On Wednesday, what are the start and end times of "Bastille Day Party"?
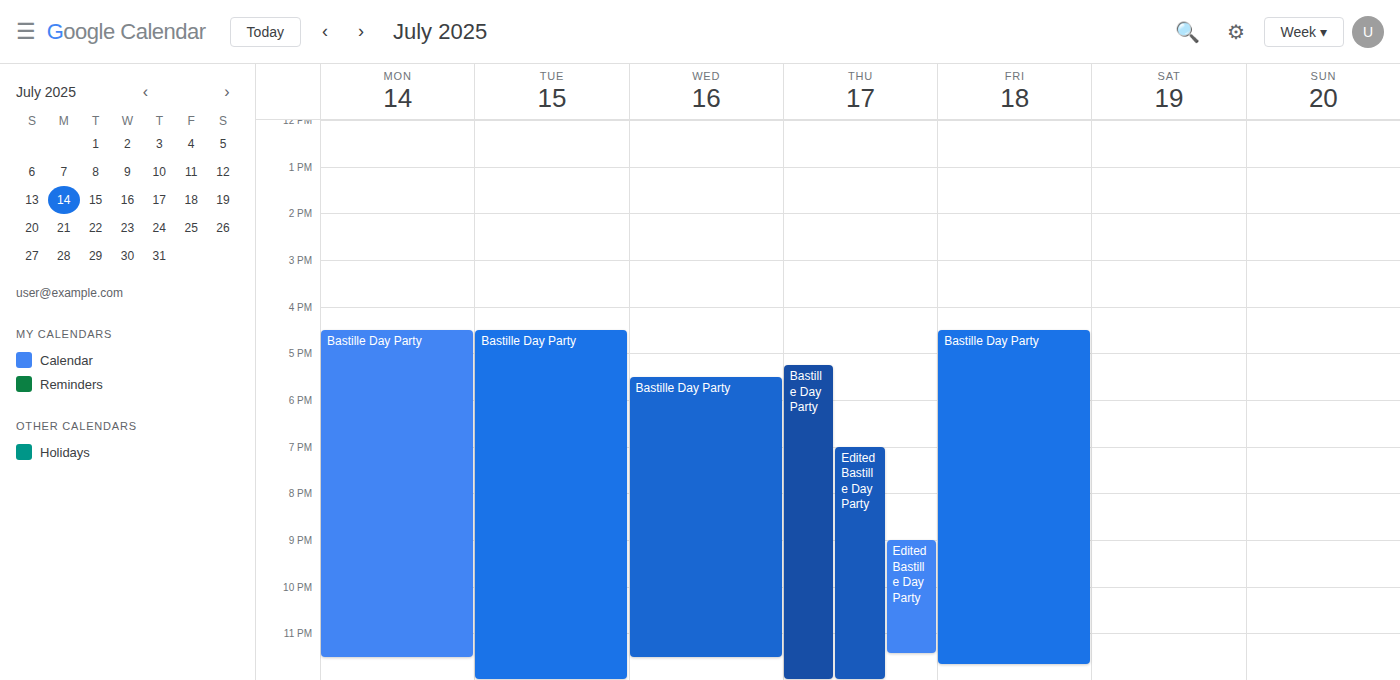
17:30 to 23:30